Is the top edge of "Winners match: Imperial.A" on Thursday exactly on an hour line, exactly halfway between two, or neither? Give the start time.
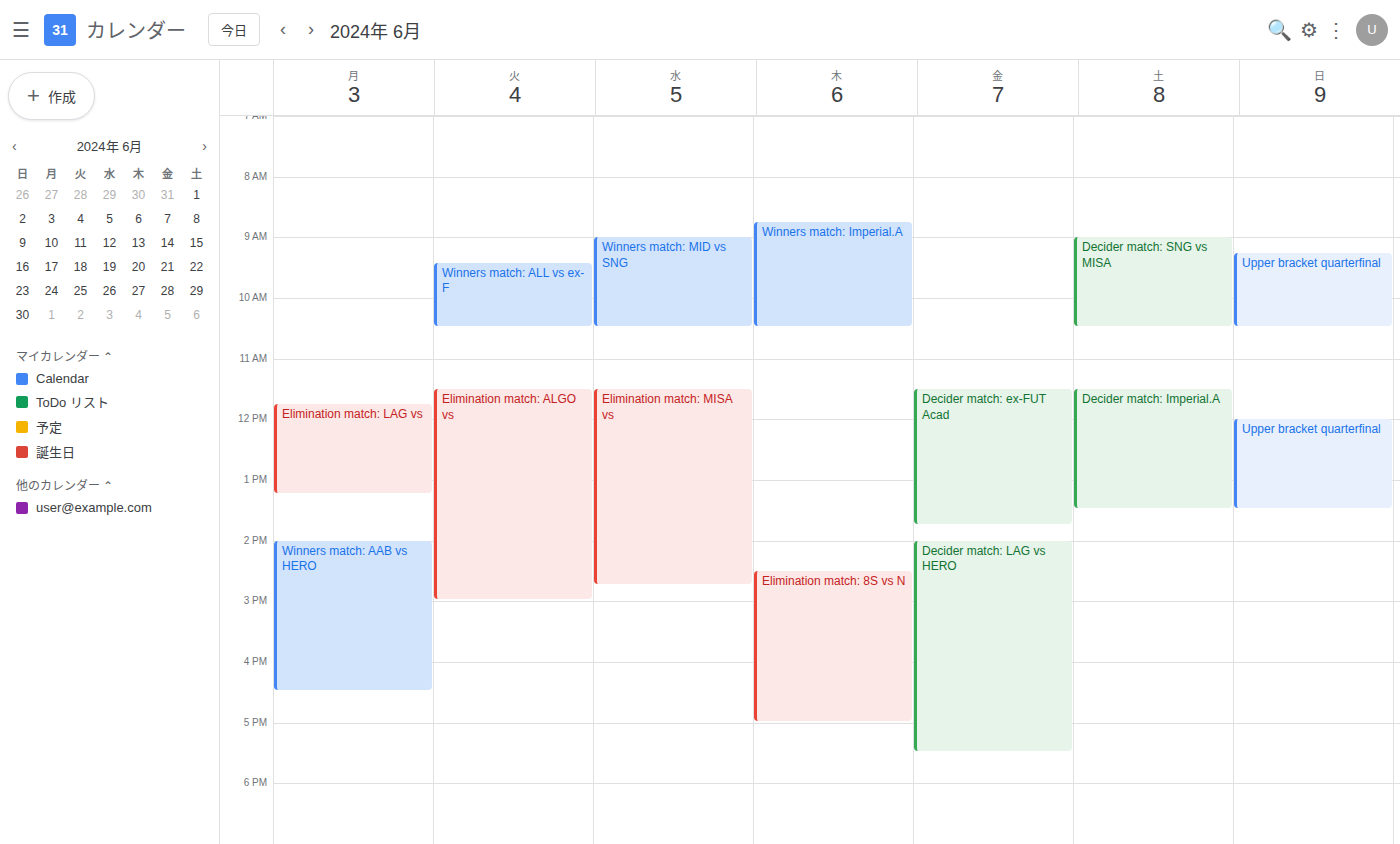
08:45 -- neither: three quarters of the way from the 08:00 line to the 09:00 line.